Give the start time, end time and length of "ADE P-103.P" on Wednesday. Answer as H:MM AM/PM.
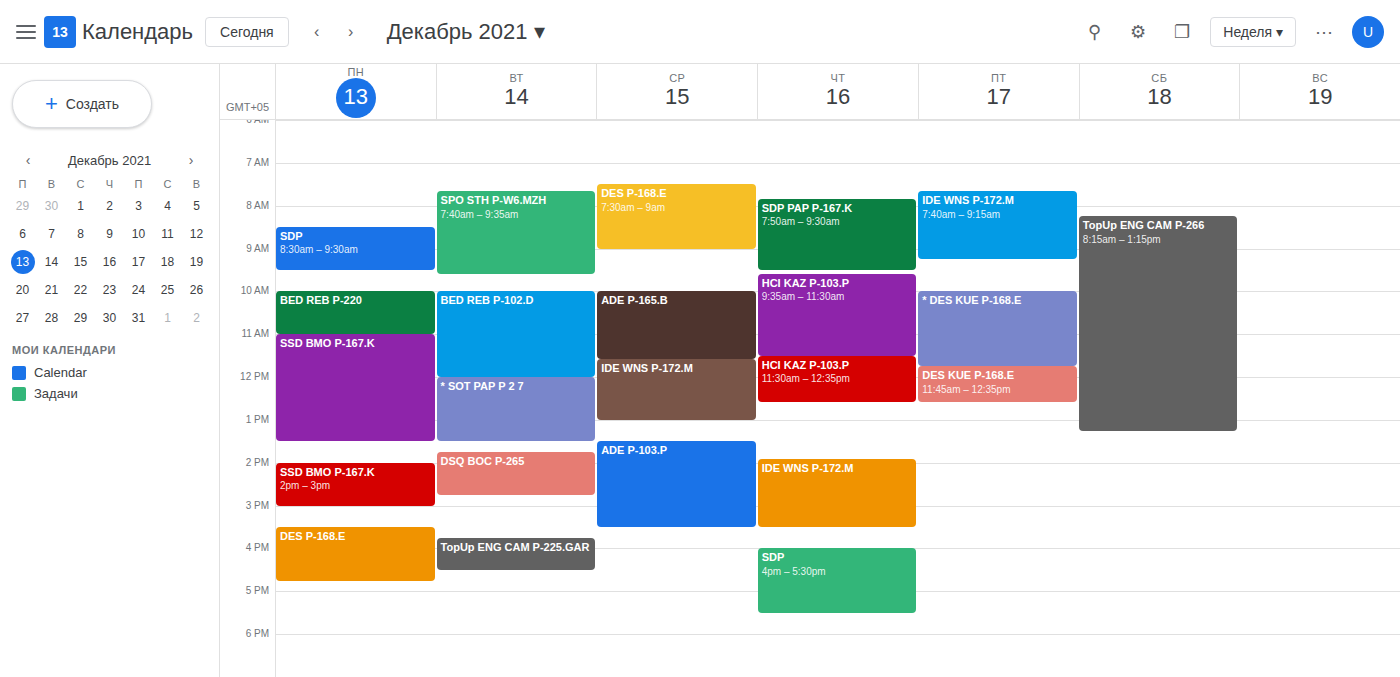
1:30 PM to 3:30 PM, 2 hours